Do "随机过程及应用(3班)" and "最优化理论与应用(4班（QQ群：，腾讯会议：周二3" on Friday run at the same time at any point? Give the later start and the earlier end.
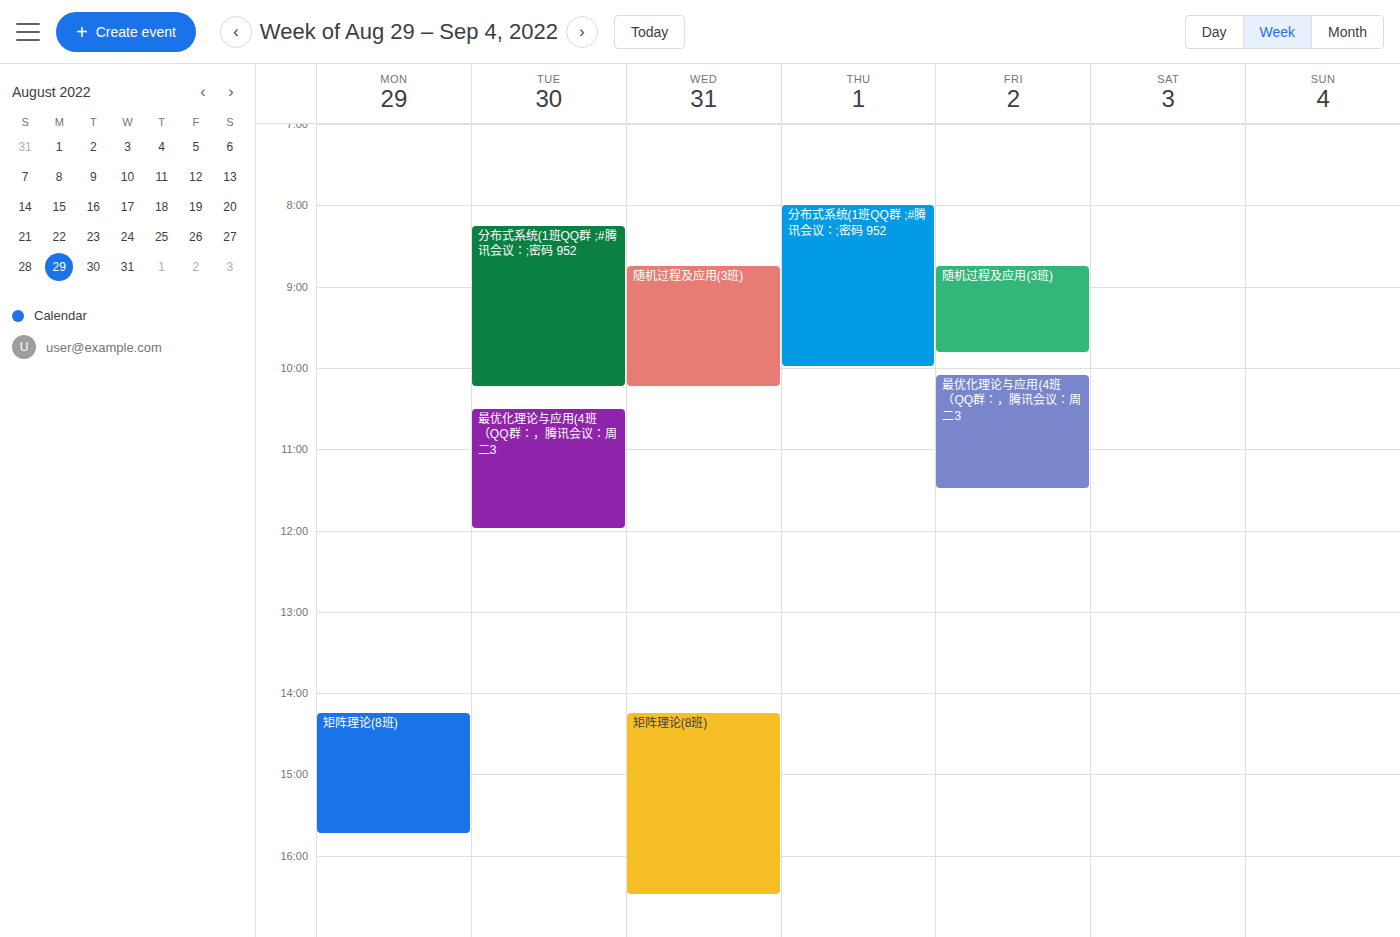
"随机过程及应用(3班)" ends at 9:50 AM and "最优化理论与应用(4班（QQ群：，腾讯会议：周二3" starts at 10:05 AM -- no overlap.